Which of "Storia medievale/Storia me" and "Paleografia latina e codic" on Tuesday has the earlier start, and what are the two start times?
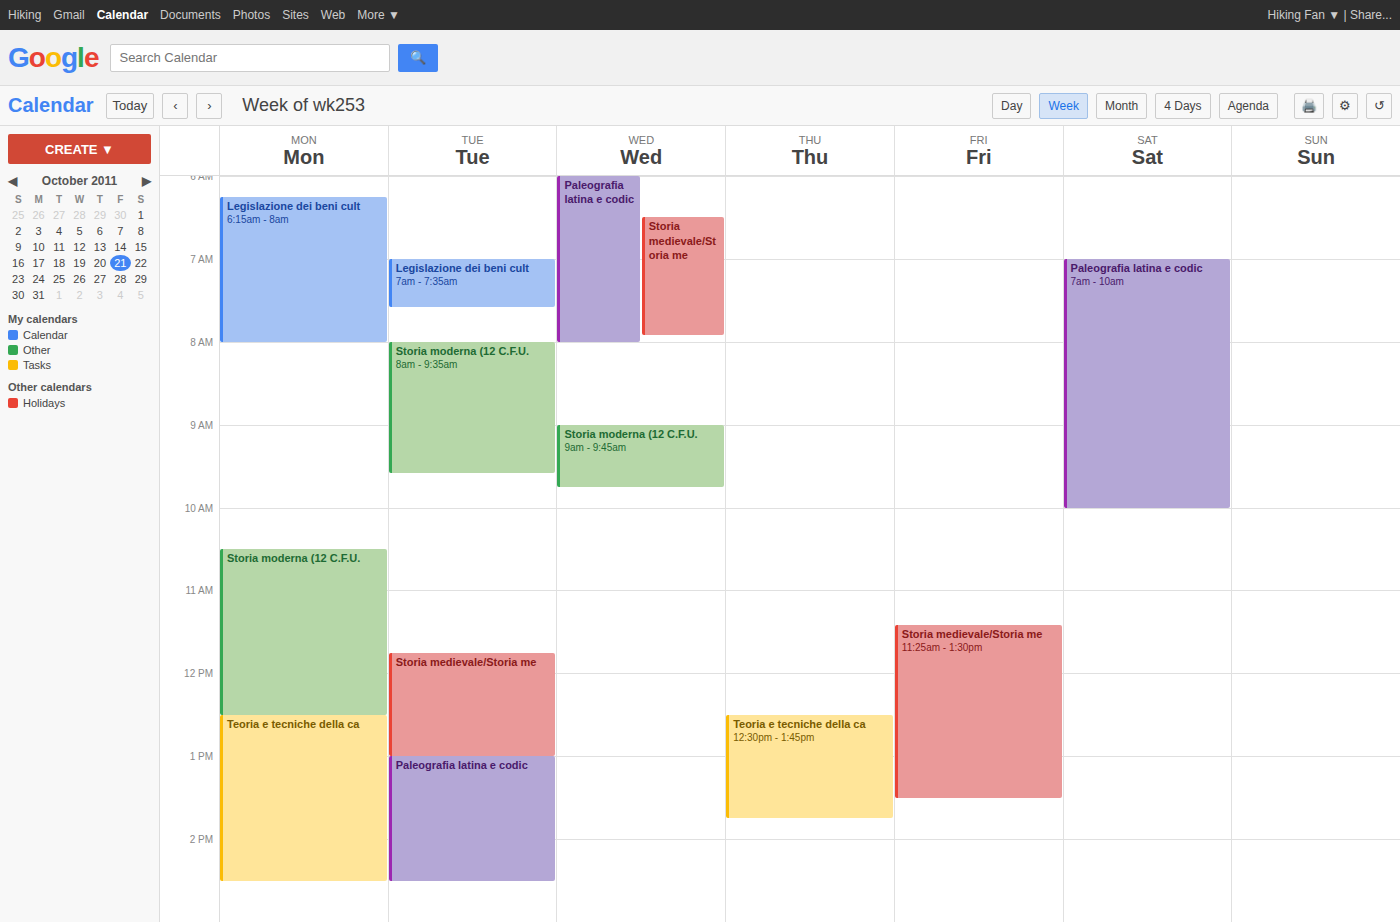
"Storia medievale/Storia me" 11:45; "Paleografia latina e codic" 13:00.